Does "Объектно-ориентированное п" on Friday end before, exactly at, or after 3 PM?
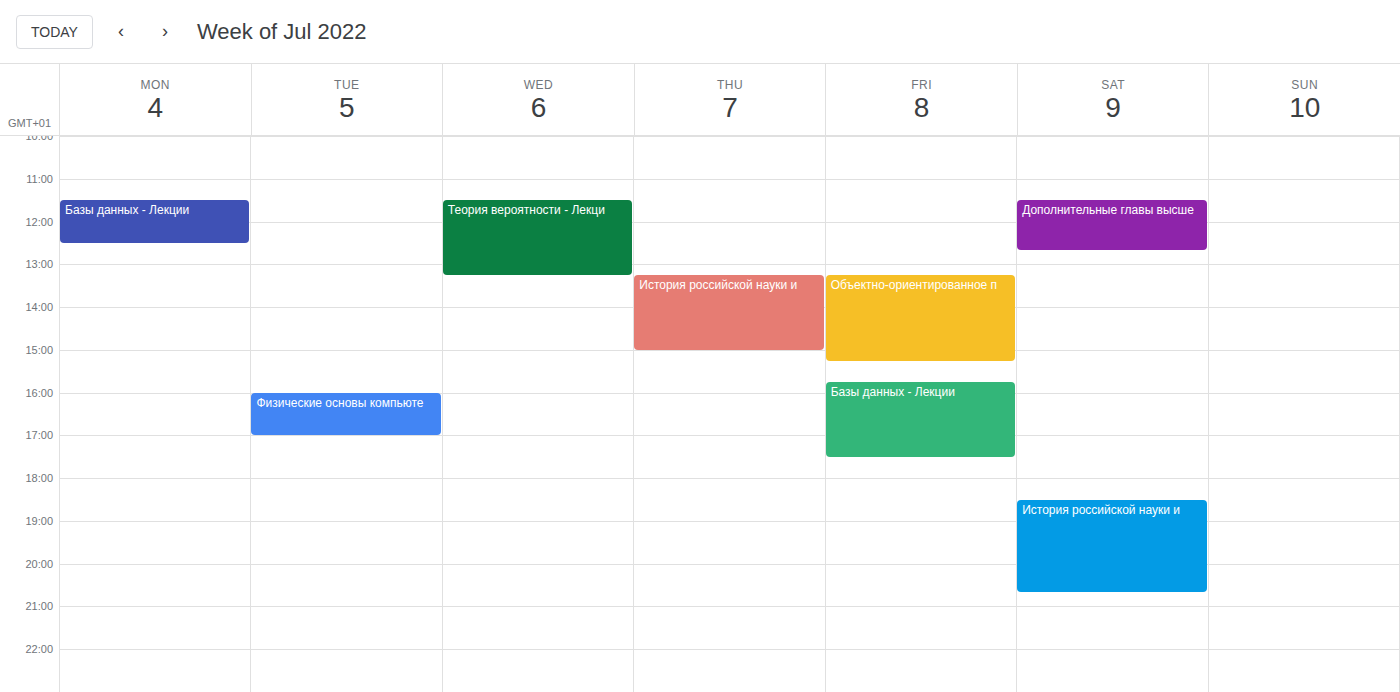
3:15 PM -- after 3 PM, 15 minutes below the 3 PM line.